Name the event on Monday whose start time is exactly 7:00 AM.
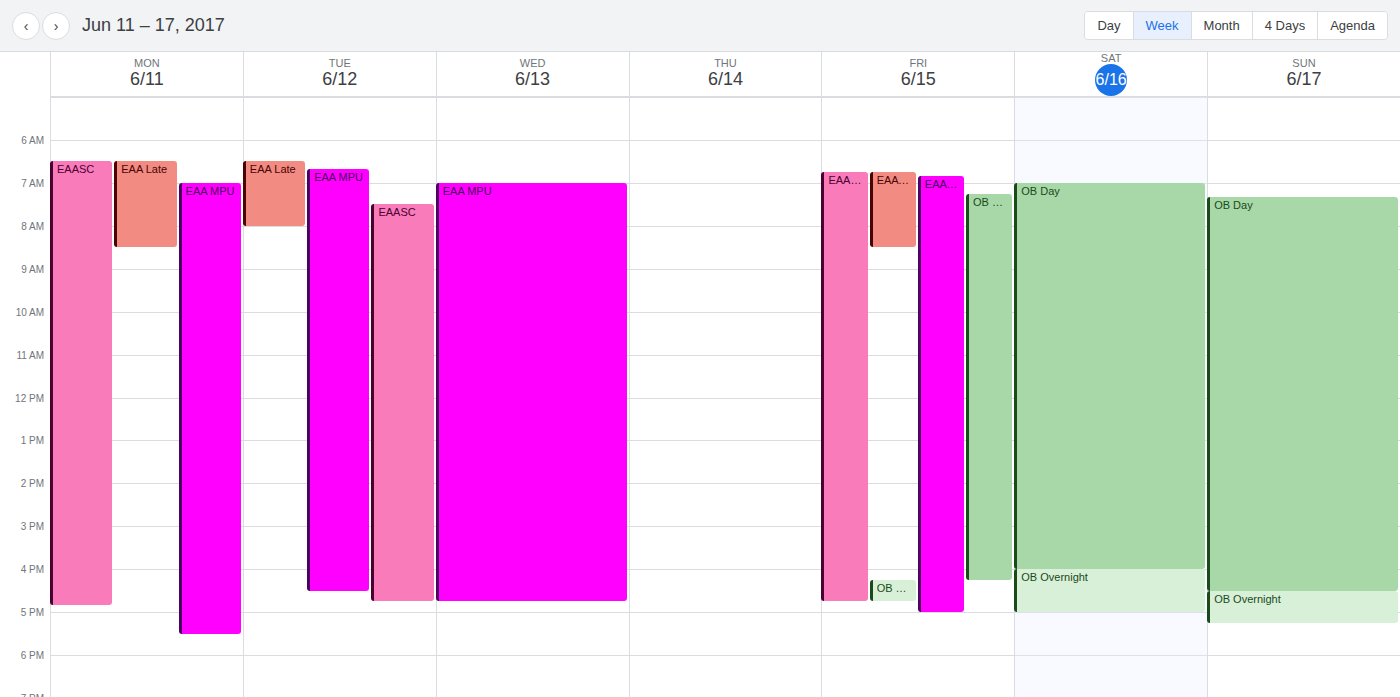
"EAA MPU"